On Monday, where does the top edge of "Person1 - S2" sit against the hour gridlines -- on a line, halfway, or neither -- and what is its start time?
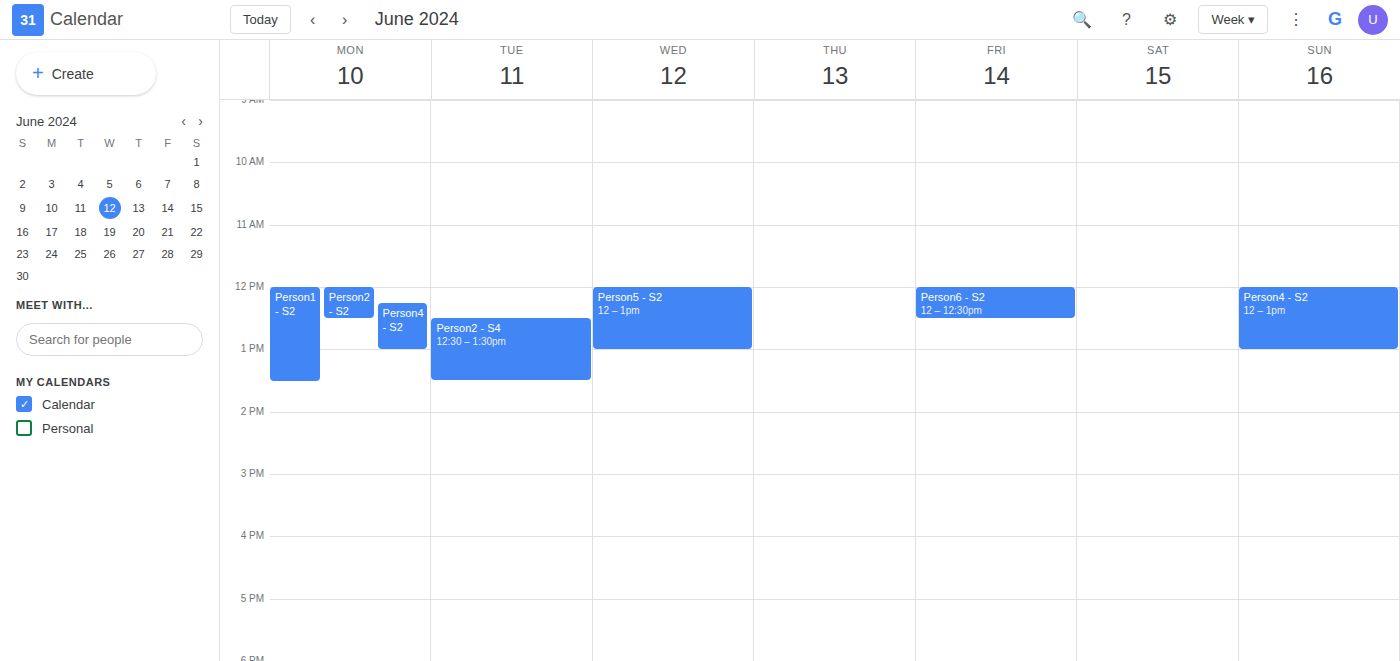
12:00 PM -- exactly on the 12 PM line.